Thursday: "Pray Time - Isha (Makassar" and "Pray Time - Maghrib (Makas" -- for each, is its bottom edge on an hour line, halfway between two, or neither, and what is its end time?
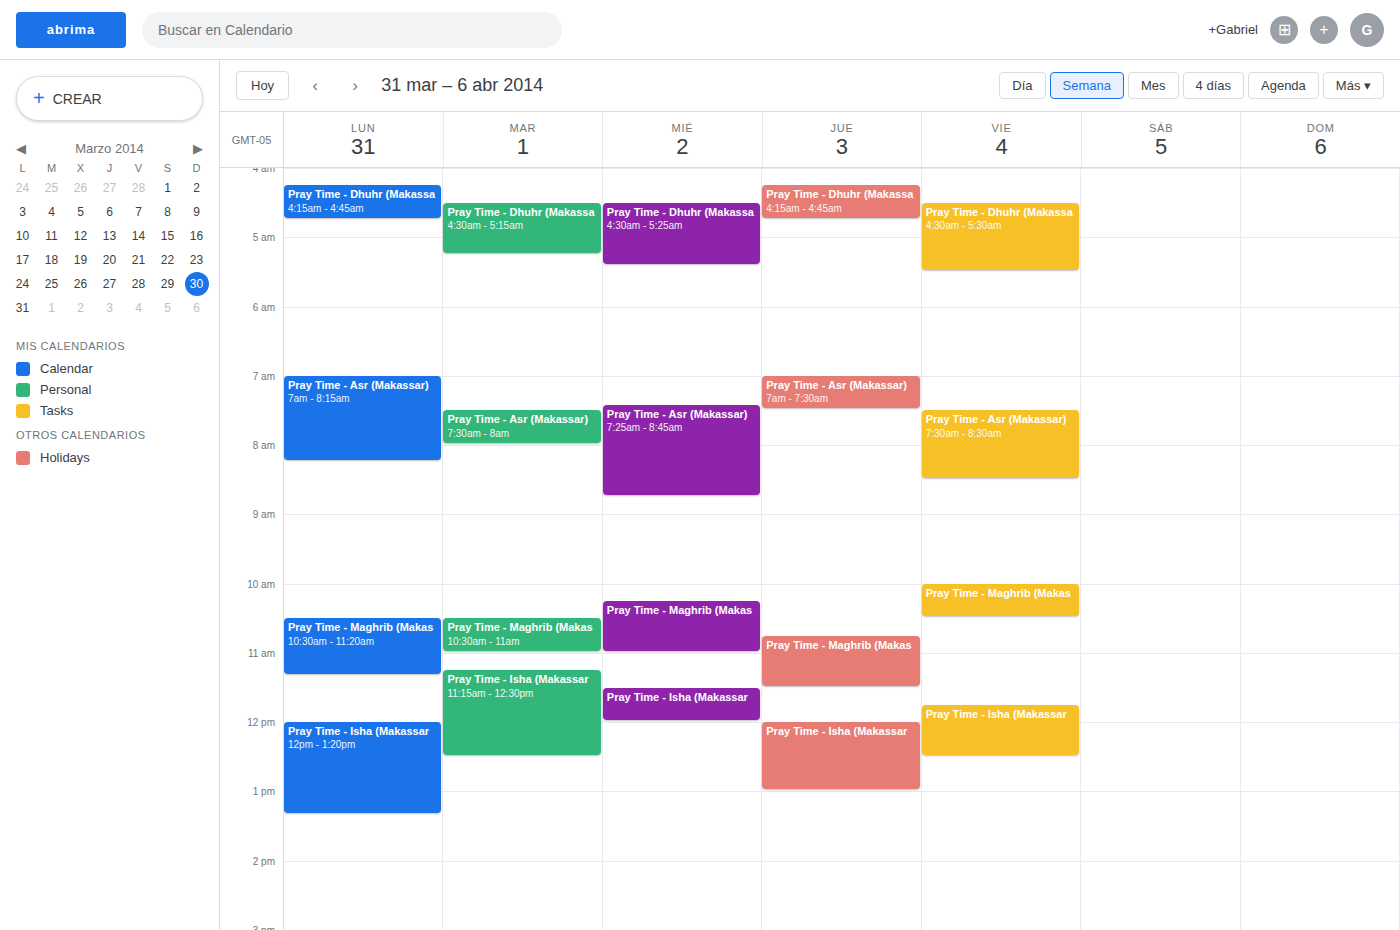
"Pray Time - Isha (Makassar": 1:00 PM, exactly on the 1 PM line. "Pray Time - Maghrib (Makas": 11:30 AM, halfway between the 11 AM and 12 PM lines.